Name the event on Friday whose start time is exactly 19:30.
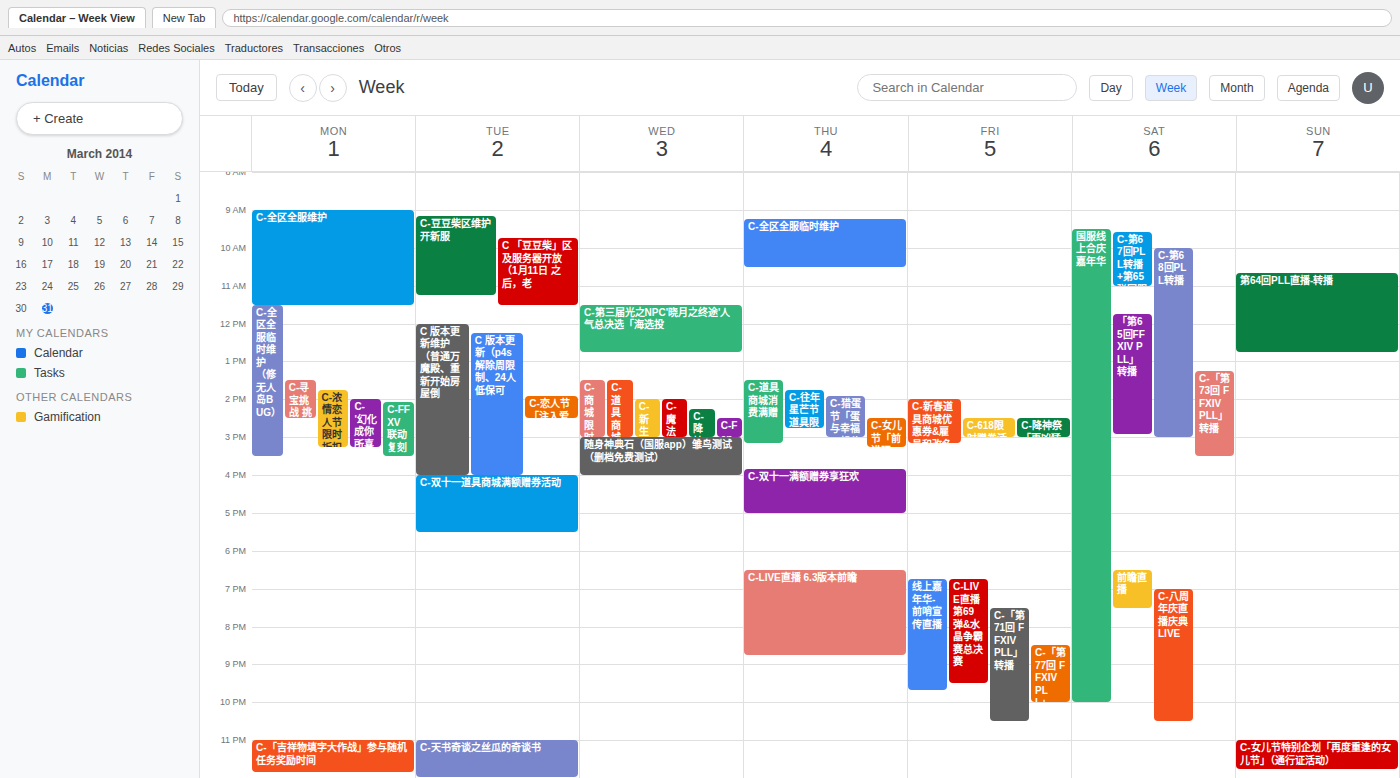
"C-「第71回 FFXIV PLL」转播"